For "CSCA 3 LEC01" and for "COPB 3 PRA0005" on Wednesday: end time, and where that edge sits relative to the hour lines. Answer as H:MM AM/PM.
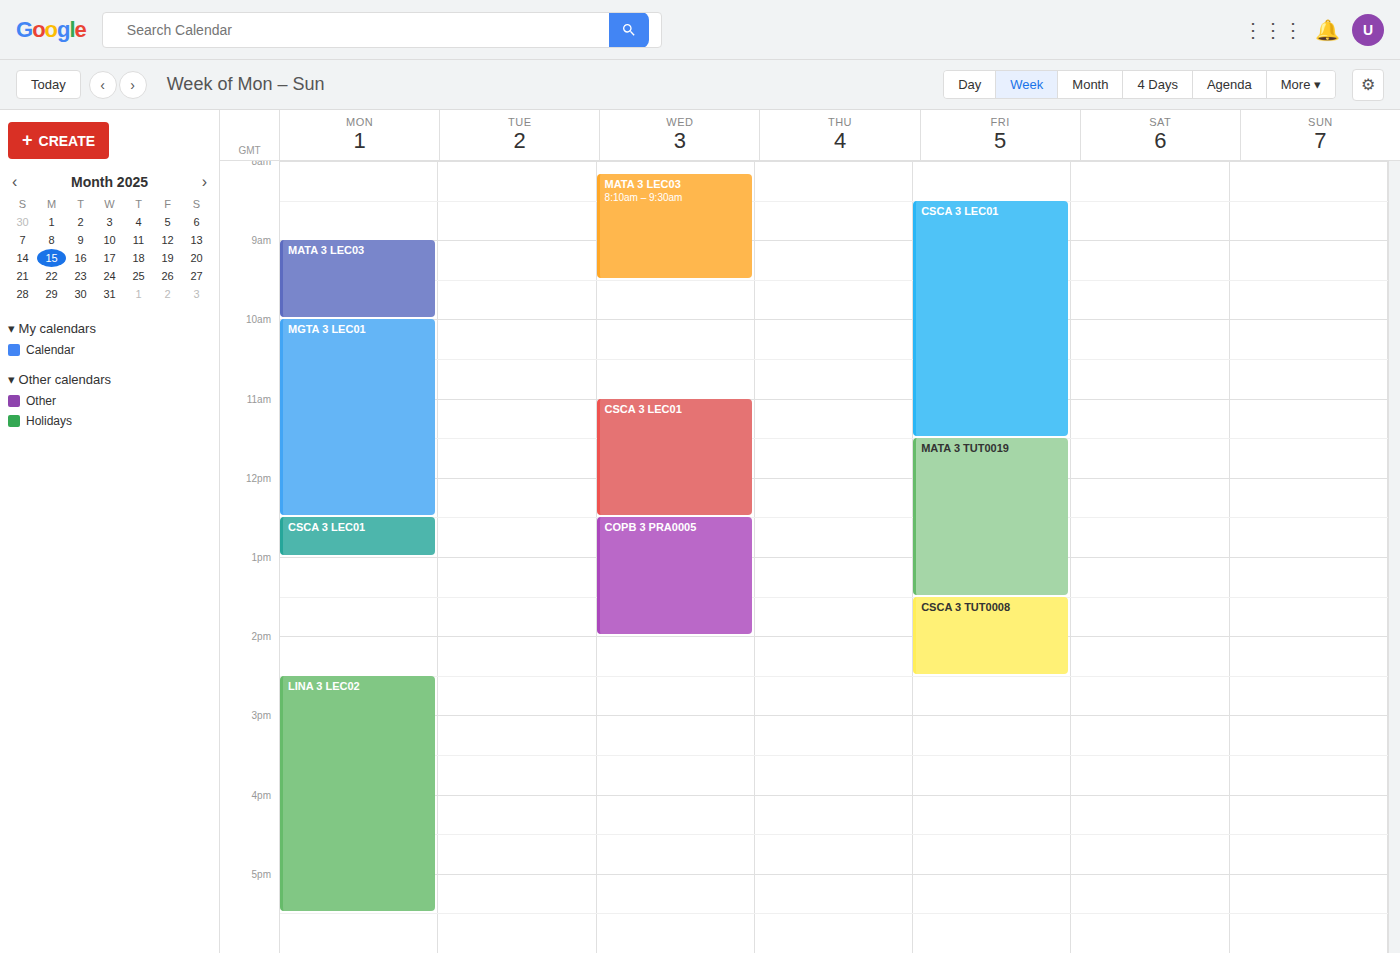
"CSCA 3 LEC01": 12:30 PM, halfway between the 12 PM and 1 PM lines. "COPB 3 PRA0005": 2:00 PM, exactly on the 2 PM line.